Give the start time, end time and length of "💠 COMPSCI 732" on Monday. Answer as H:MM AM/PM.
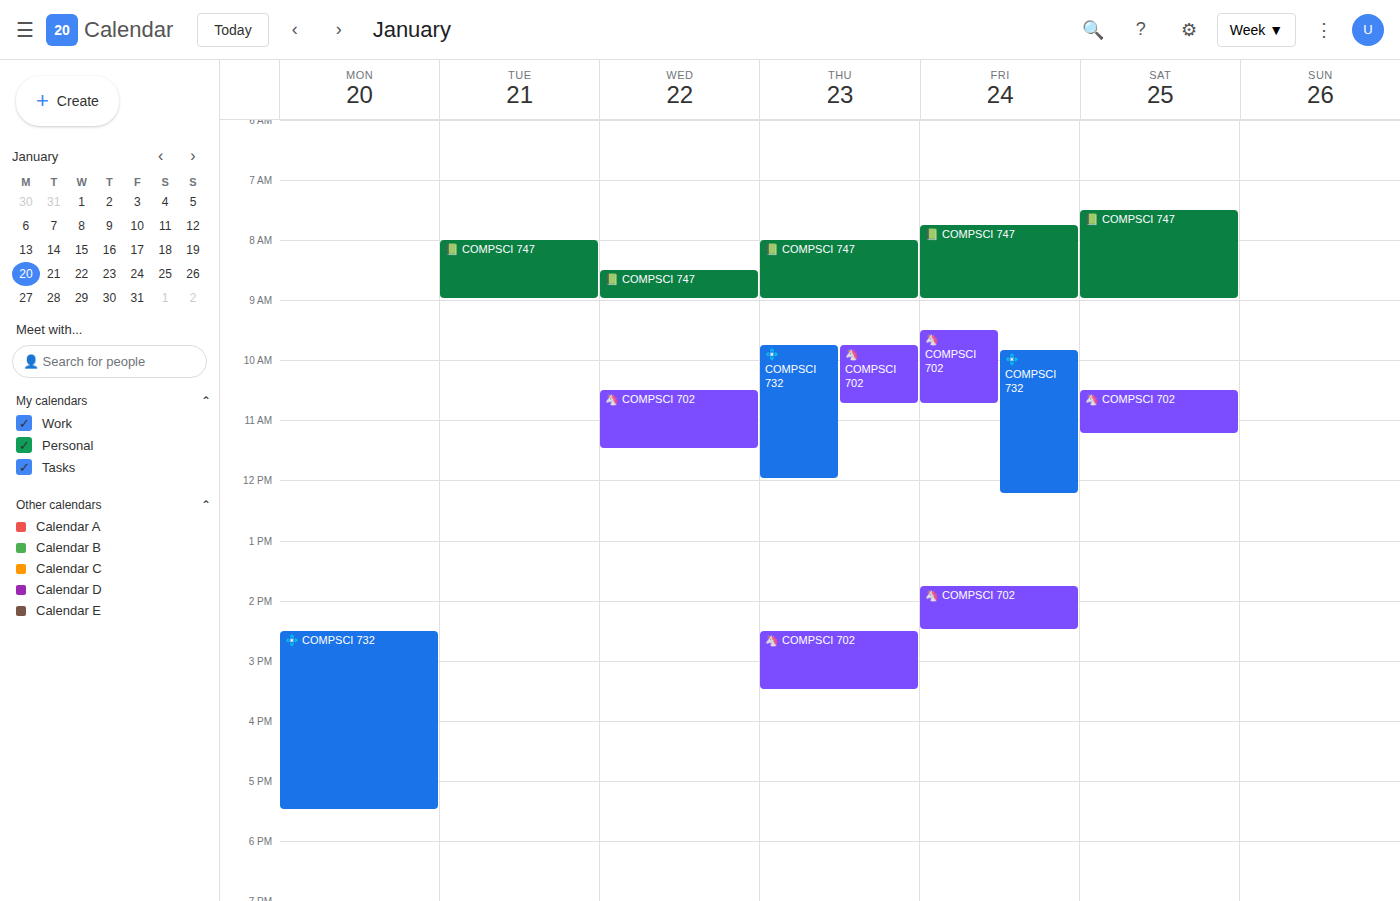
2:30 PM to 5:30 PM, 3 hours